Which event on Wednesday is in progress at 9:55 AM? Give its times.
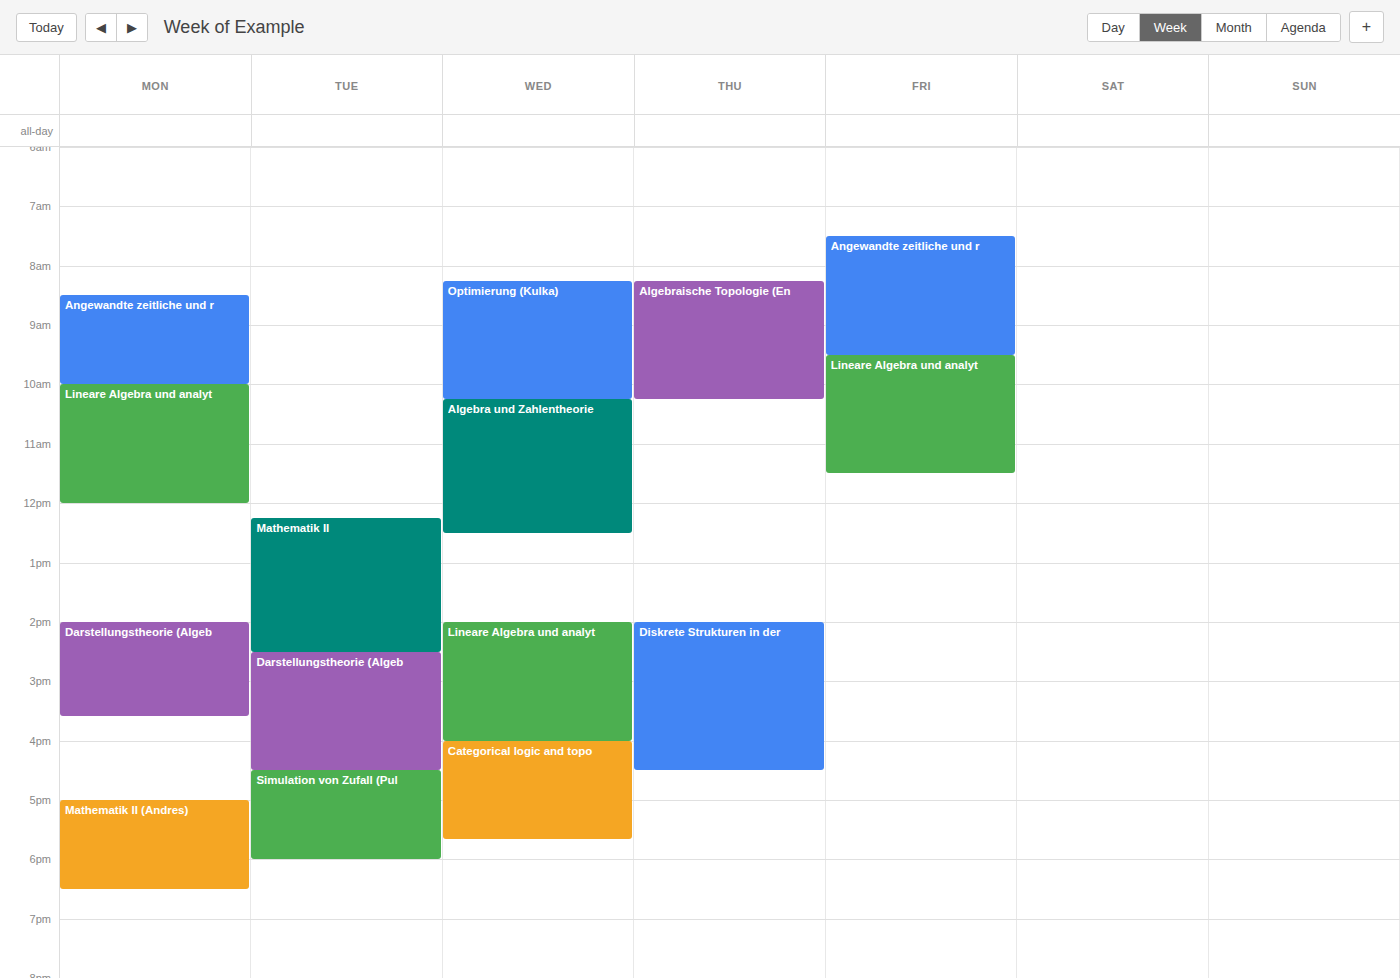
"Optimierung (Kulka)", 8:15 AM to 10:15 AM